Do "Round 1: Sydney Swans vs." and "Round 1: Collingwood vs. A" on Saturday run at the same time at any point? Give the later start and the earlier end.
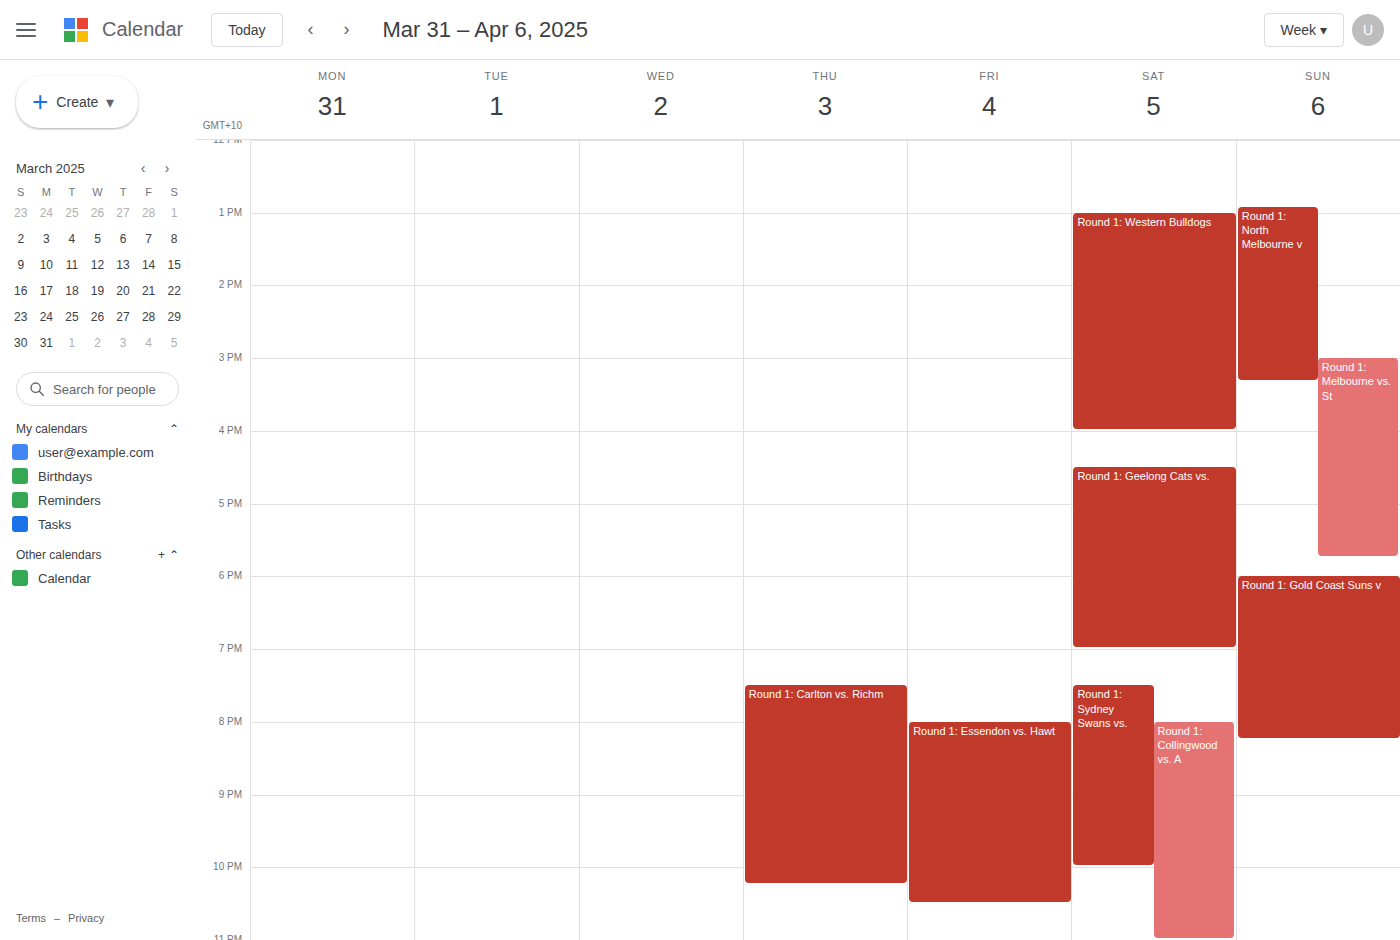
"Round 1: Collingwood vs. A" starts at 8:00 PM, before "Round 1: Sydney Swans vs." ends at 10:00 PM -- they overlap.